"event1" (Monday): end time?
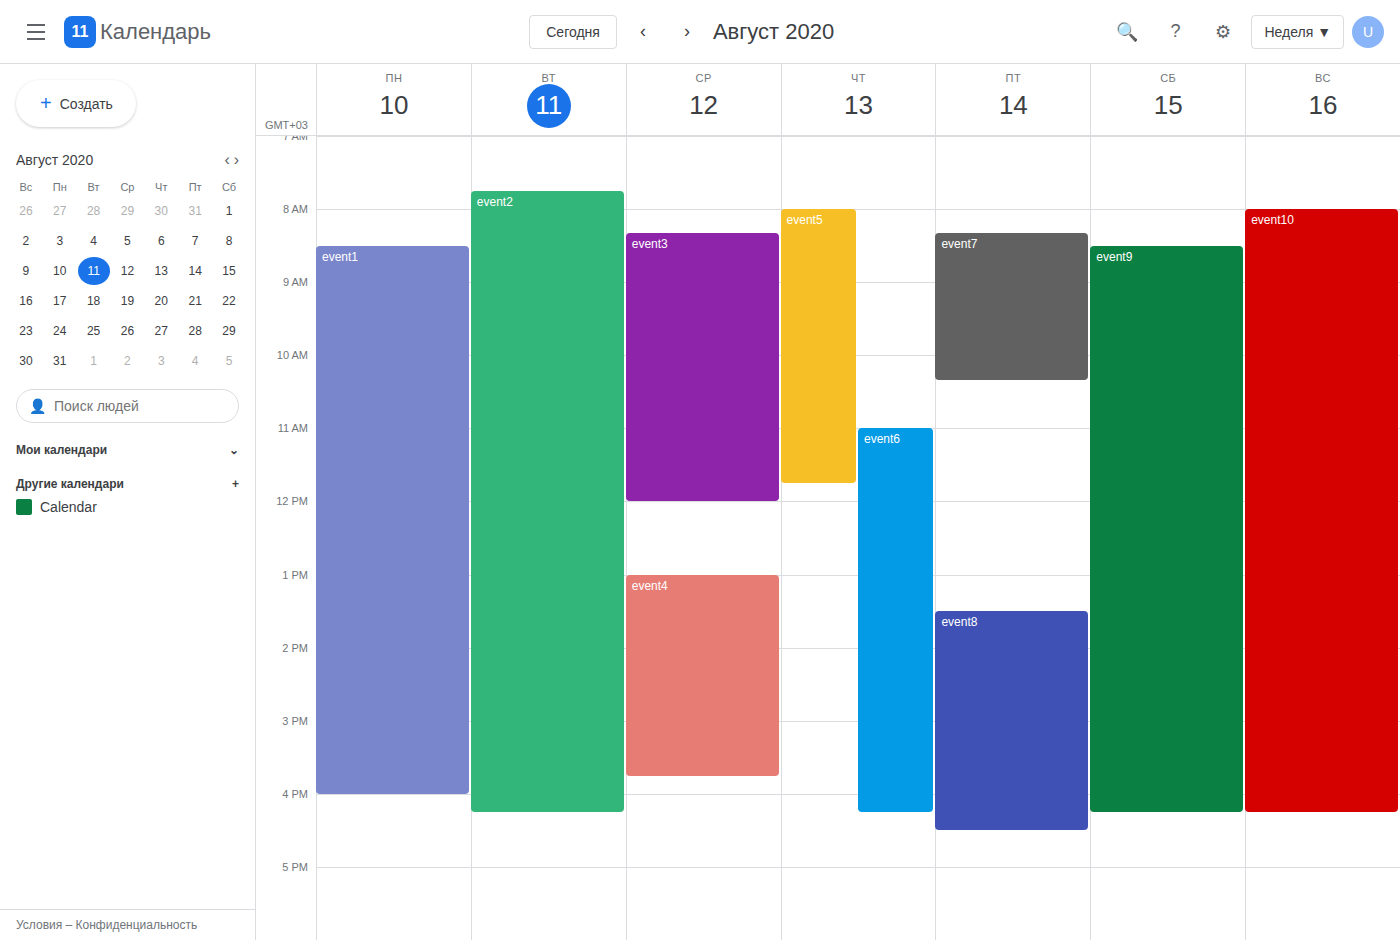
4:00 PM